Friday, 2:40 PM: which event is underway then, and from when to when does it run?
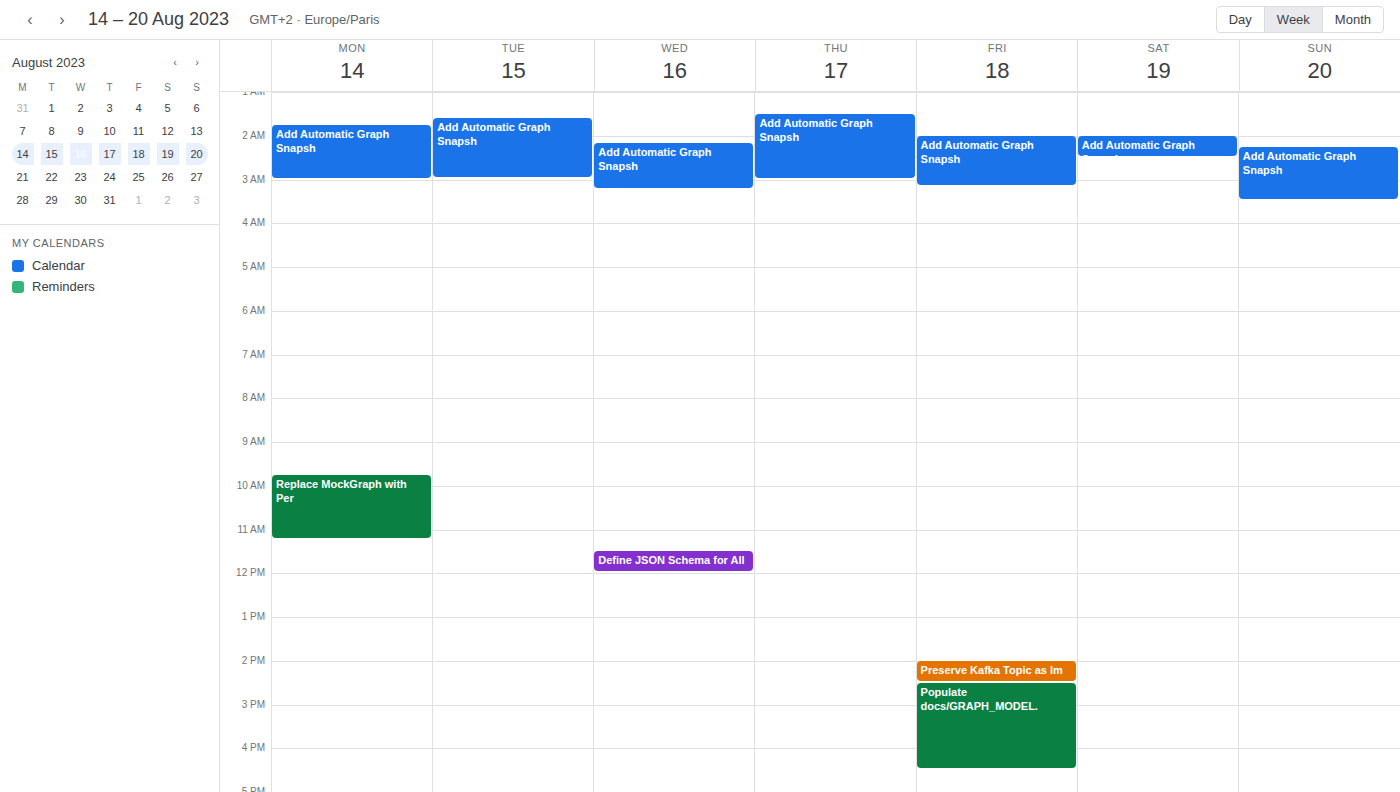
"Populate docs/GRAPH_MODEL.", 2:30 PM to 4:30 PM